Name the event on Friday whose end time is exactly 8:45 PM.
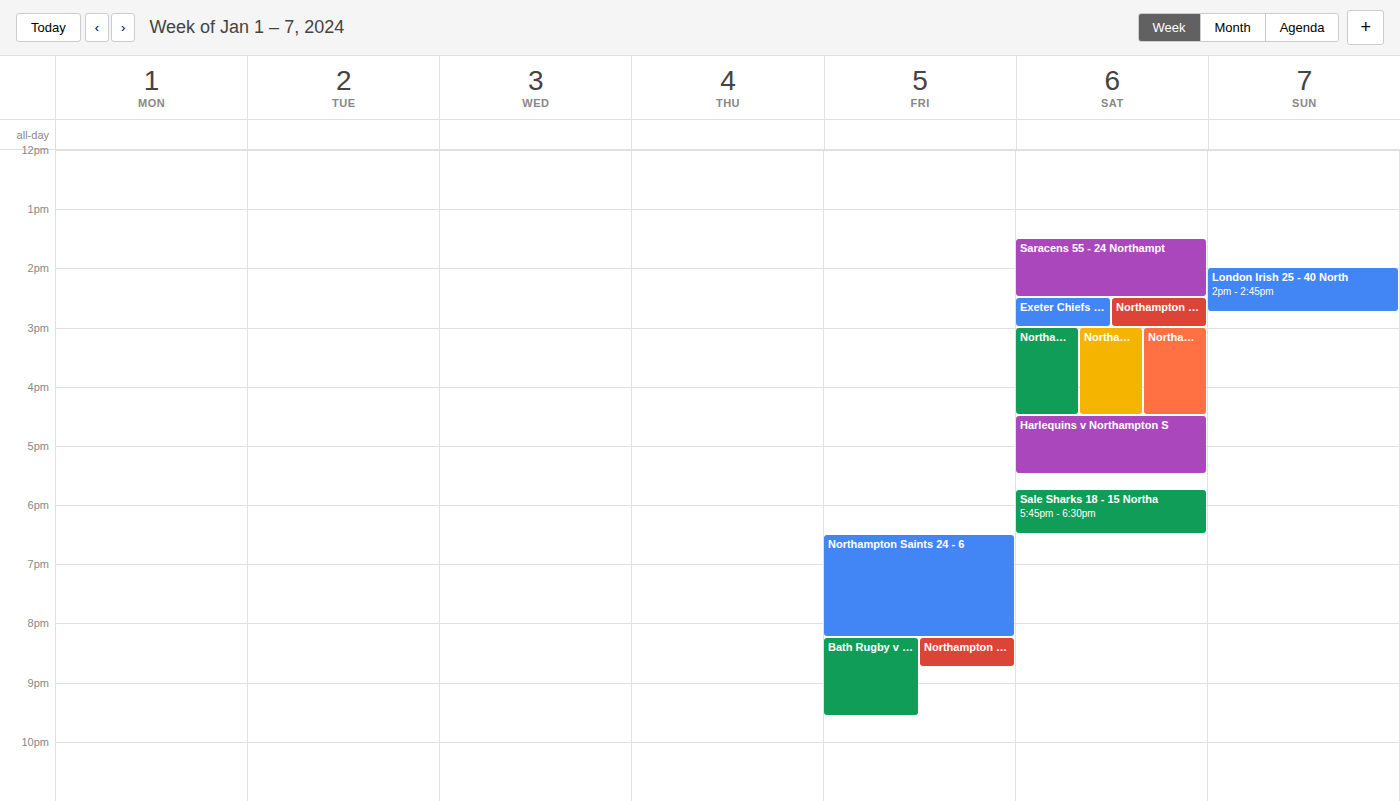
"Northampton Saints 22 - 24"